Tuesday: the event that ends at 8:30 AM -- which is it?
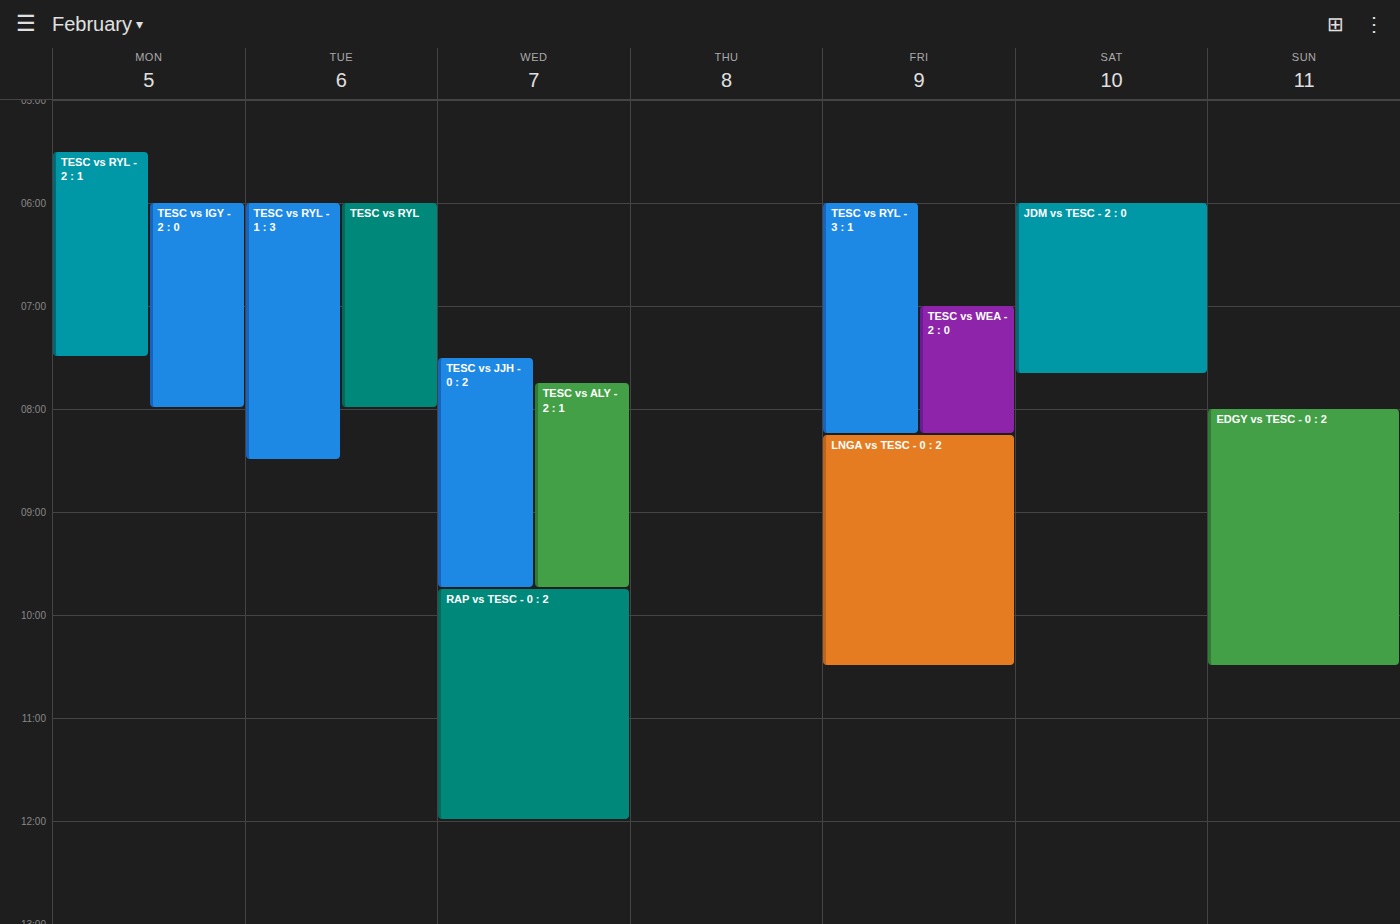
"TESC vs RYL - 1 : 3"